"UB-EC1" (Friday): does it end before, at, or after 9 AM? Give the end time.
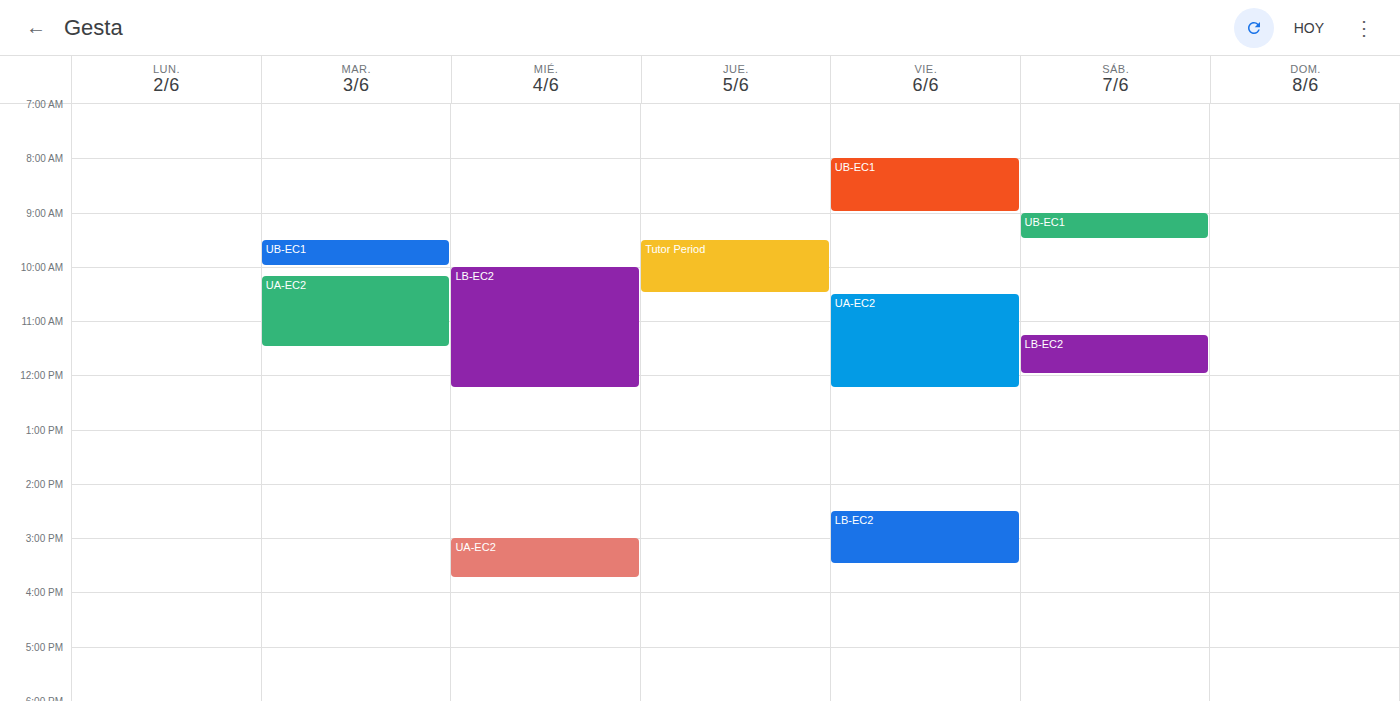
9:00 AM -- exactly at 9 AM, on the 9 AM line.